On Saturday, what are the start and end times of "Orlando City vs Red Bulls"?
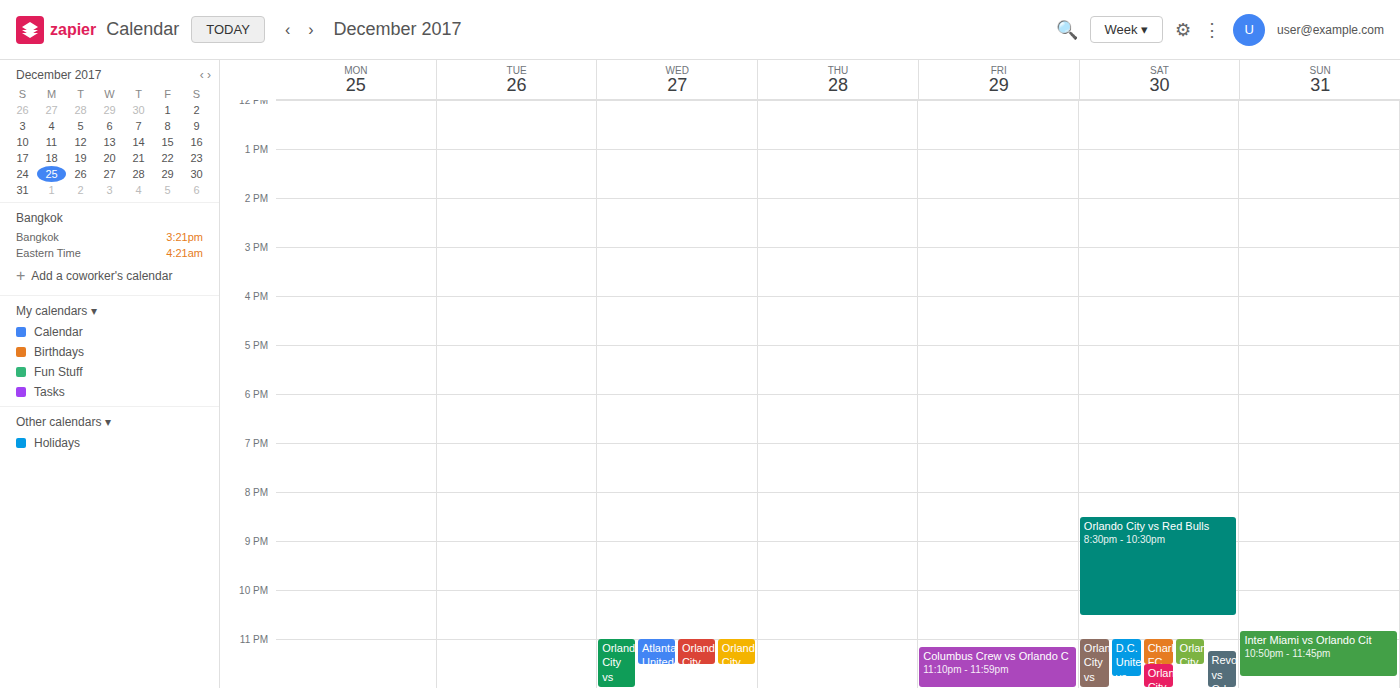
8:30 PM to 10:30 PM